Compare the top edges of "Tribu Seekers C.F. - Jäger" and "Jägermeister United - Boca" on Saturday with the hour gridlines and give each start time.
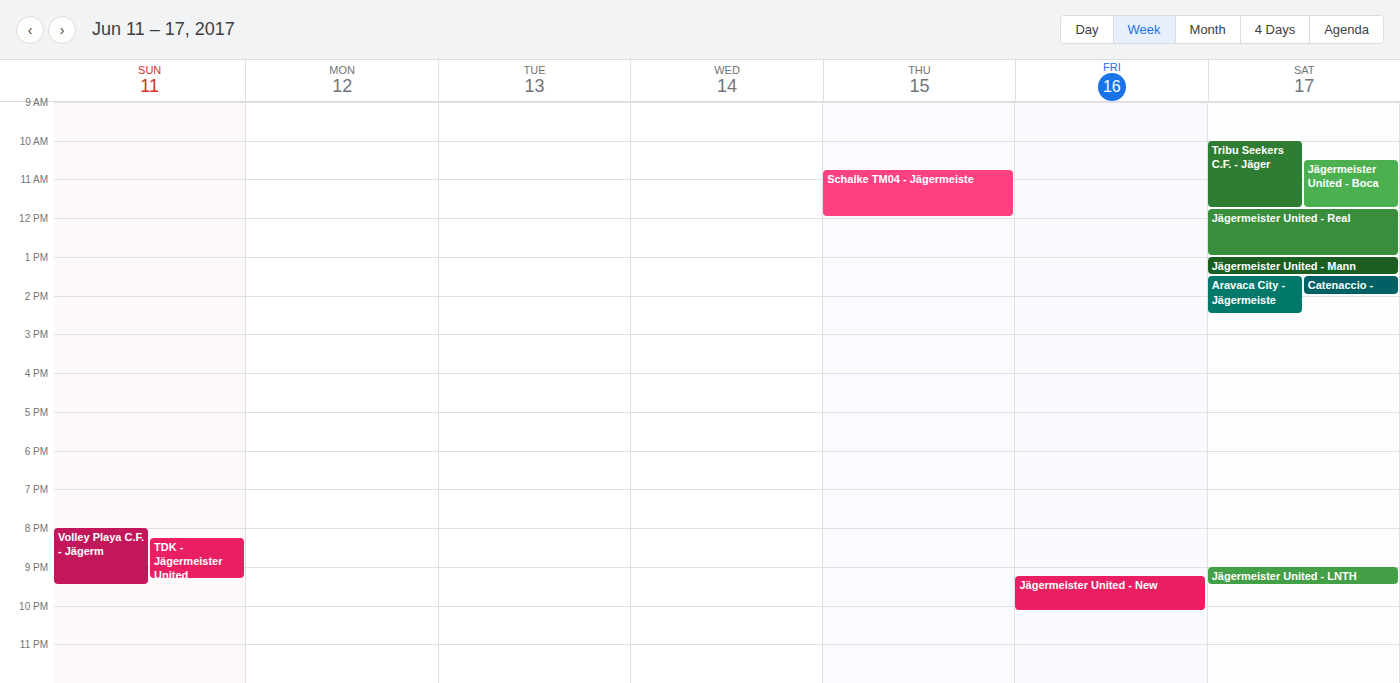
"Tribu Seekers C.F. - Jäger": 10:00 AM, exactly on the 10 AM line. "Jägermeister United - Boca": 10:30 AM, halfway between the 10 AM and 11 AM lines.